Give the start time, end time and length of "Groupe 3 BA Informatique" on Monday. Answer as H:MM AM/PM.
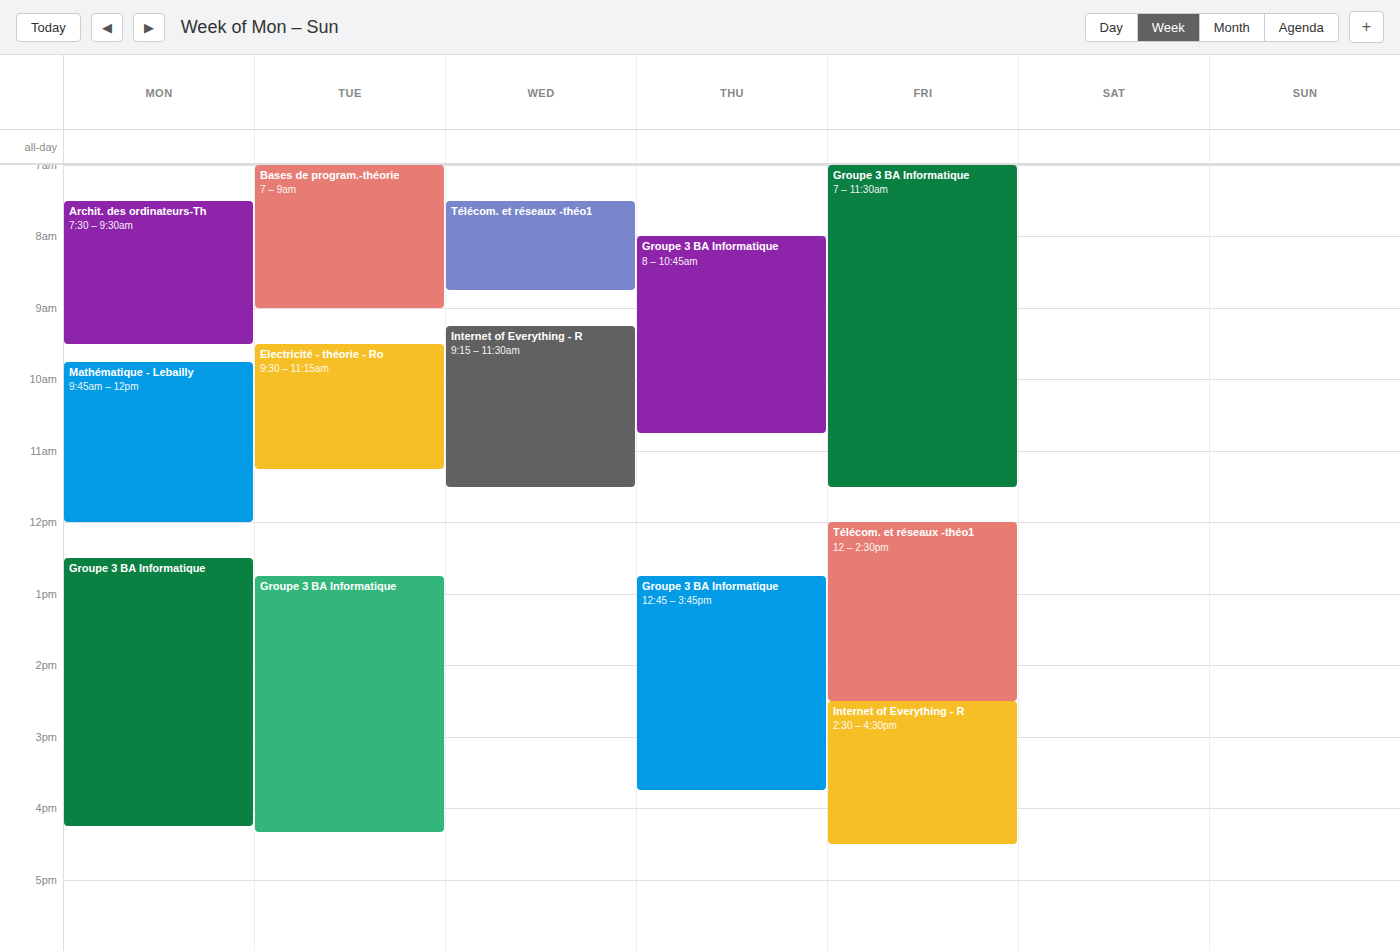
12:30 PM to 4:15 PM, 3 hours 45 minutes